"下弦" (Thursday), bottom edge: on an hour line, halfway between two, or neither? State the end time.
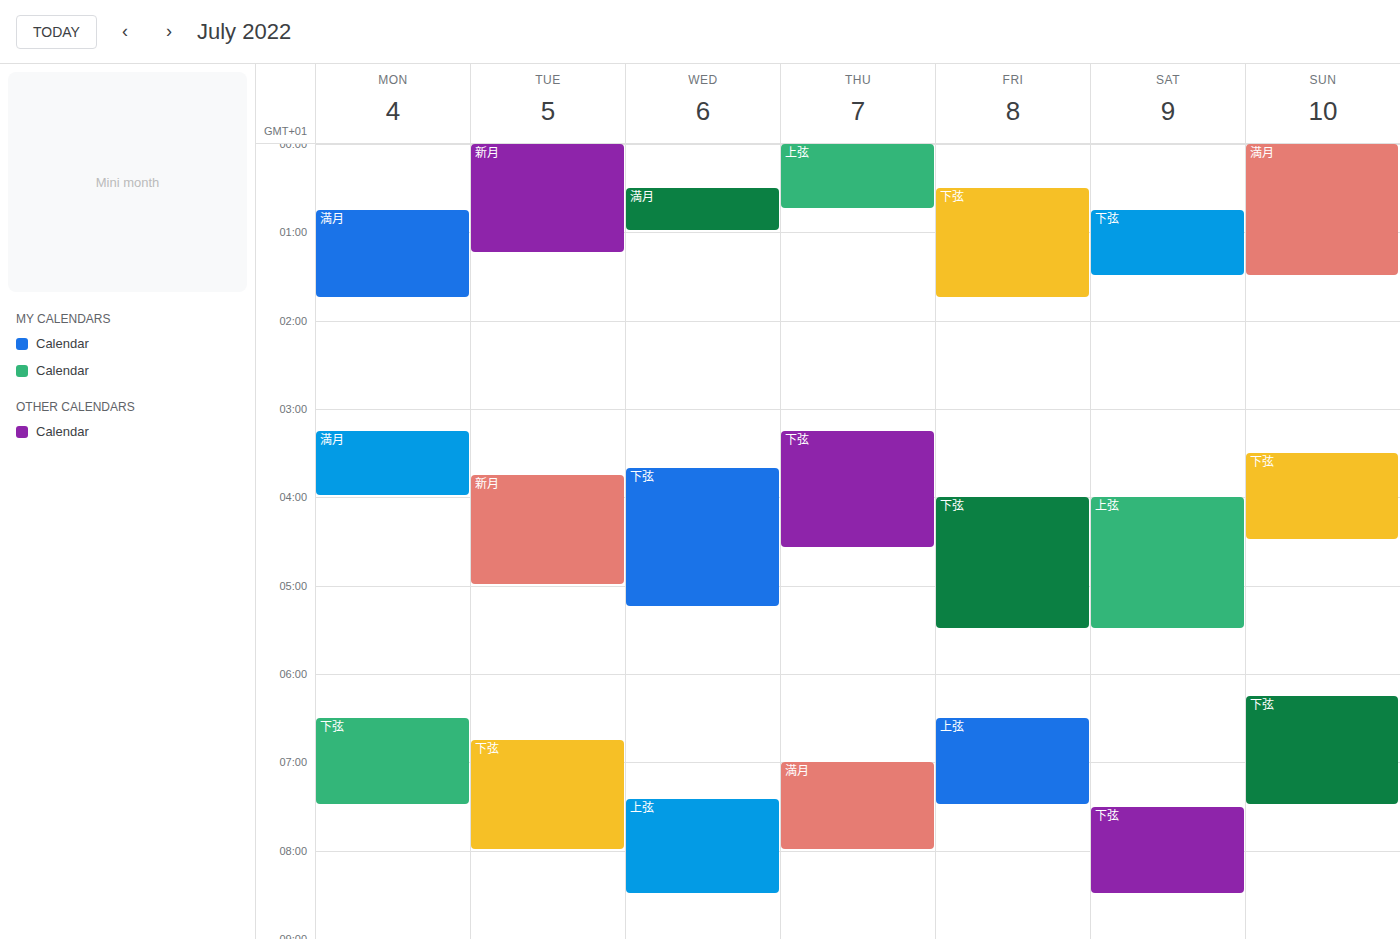
04:35 -- neither: 35 minutes below the 04:00 line and 25 minutes above the 05:00 line.